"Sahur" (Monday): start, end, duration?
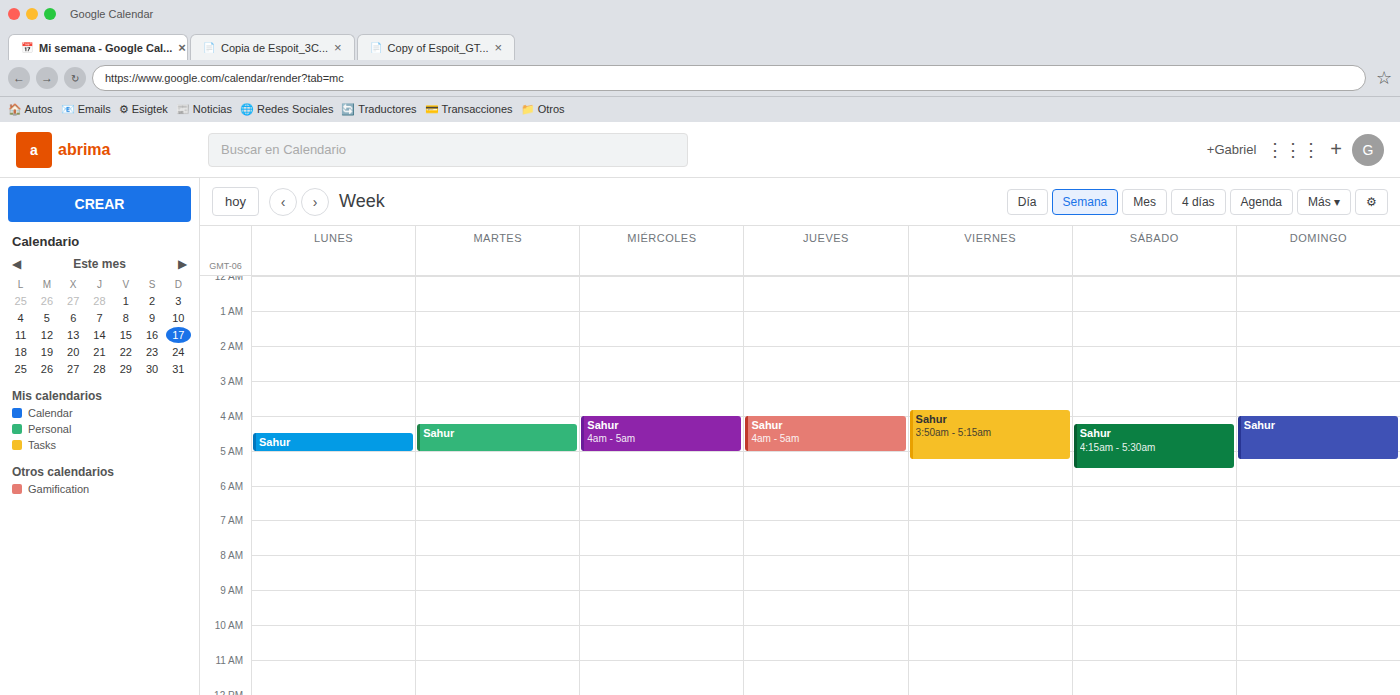
4:30 AM to 5:00 AM, 30 minutes